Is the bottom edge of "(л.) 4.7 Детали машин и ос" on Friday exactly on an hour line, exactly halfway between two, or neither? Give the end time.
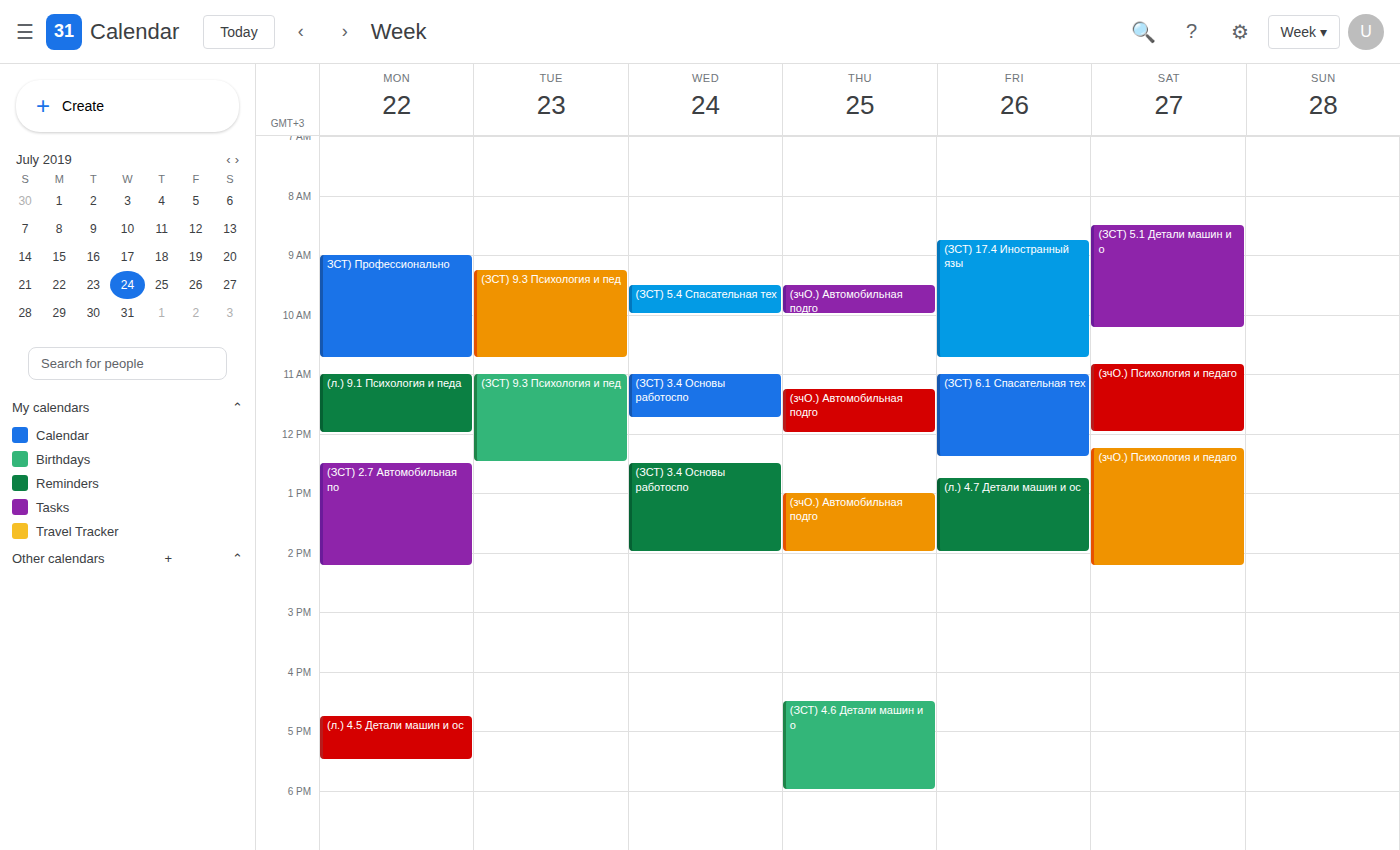
2:00 PM -- exactly on the 2 PM line.